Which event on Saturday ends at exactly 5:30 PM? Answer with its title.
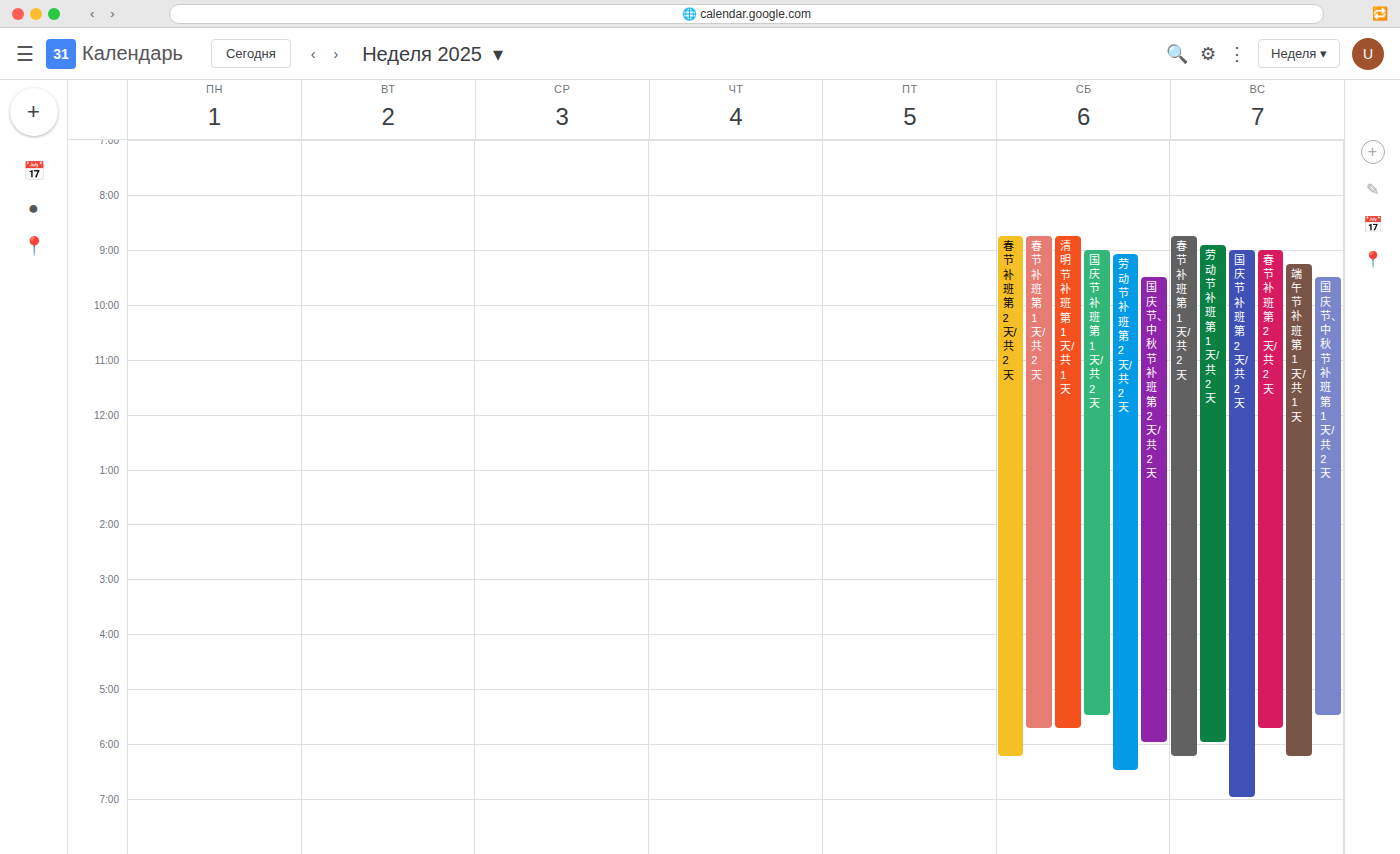
"国庆节 补班 第1天/共2天"